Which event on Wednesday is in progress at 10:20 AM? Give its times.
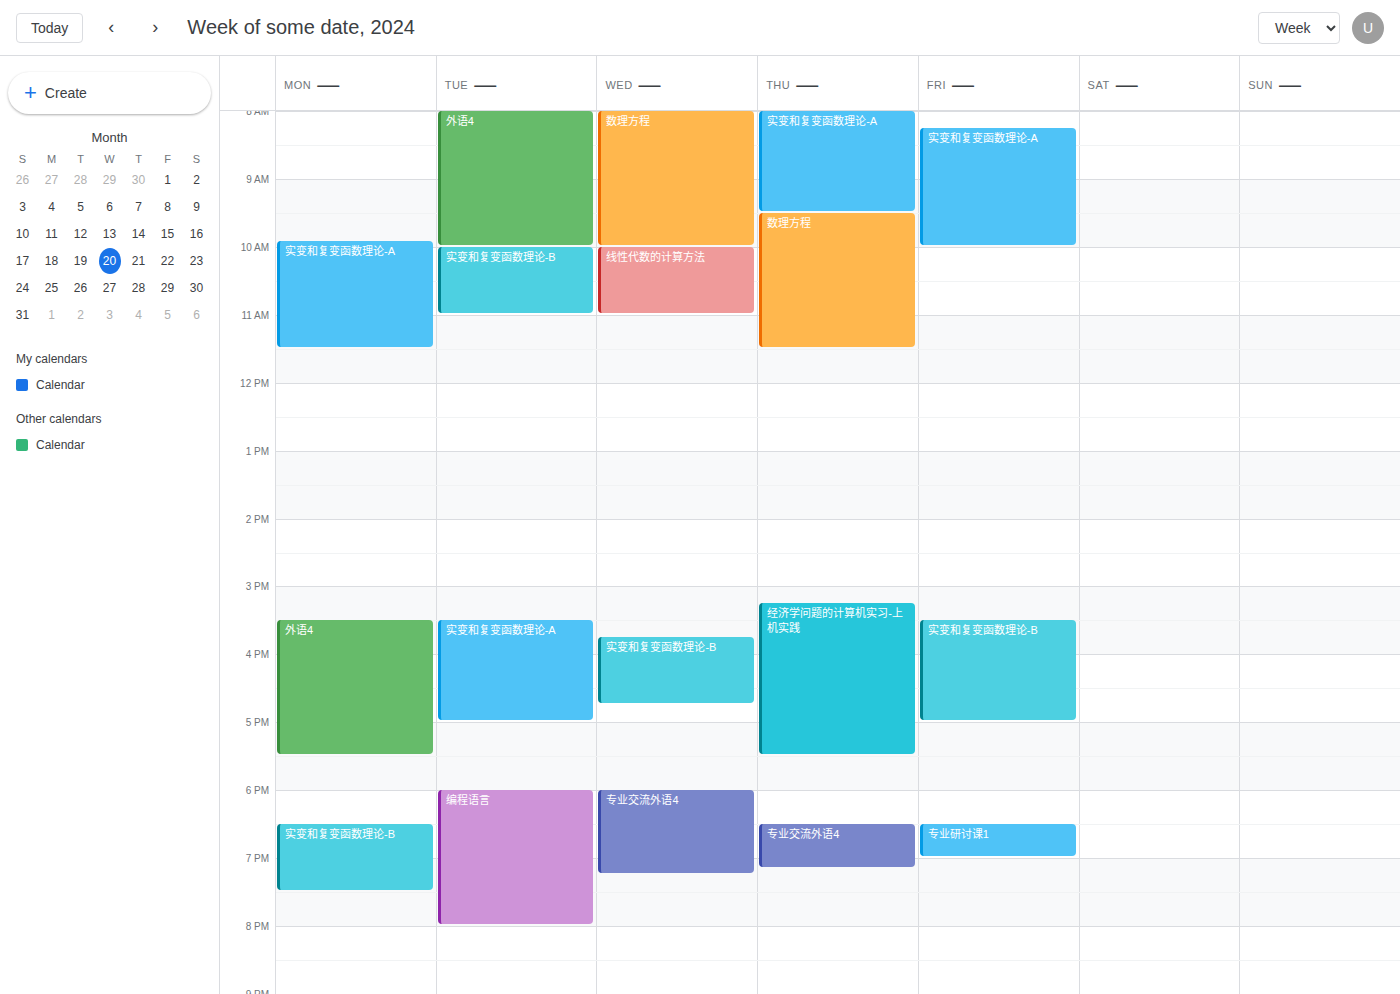
"线性代数的计算方法", 10:00 AM to 11:00 AM